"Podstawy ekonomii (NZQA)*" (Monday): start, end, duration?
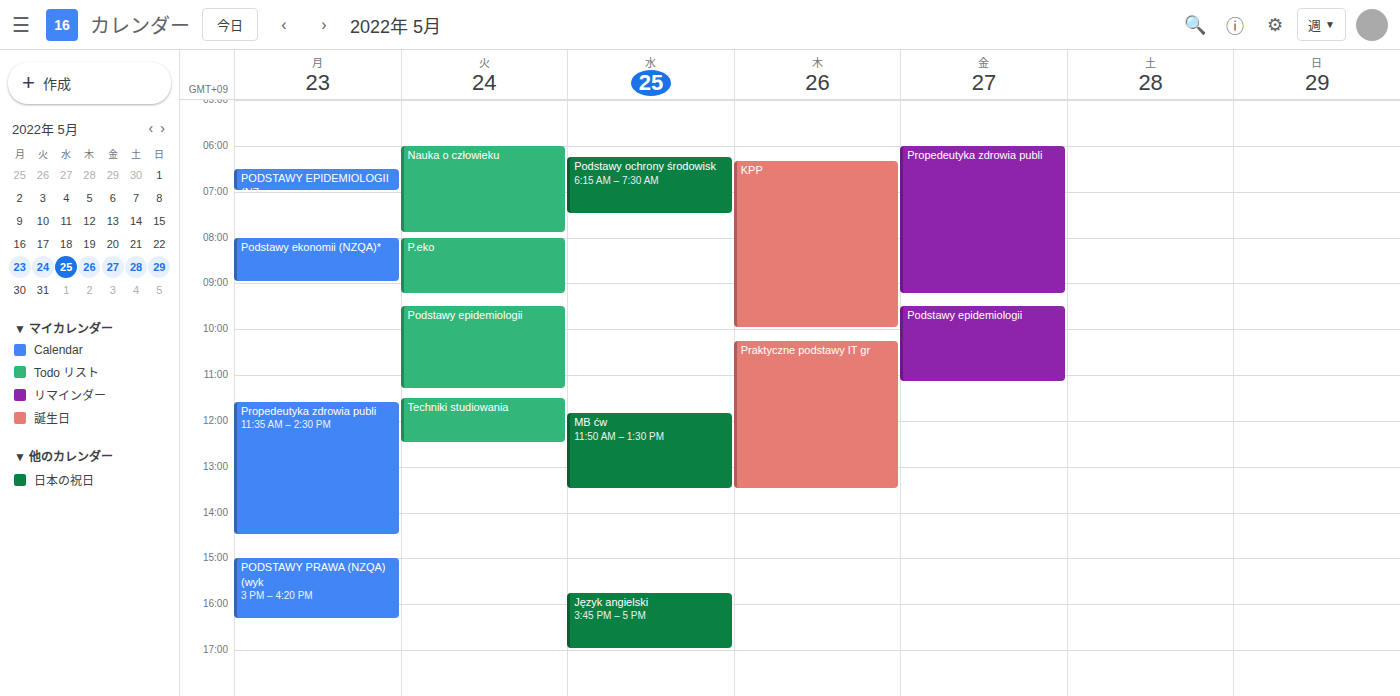
8:00 AM to 9:00 AM, 1 hour